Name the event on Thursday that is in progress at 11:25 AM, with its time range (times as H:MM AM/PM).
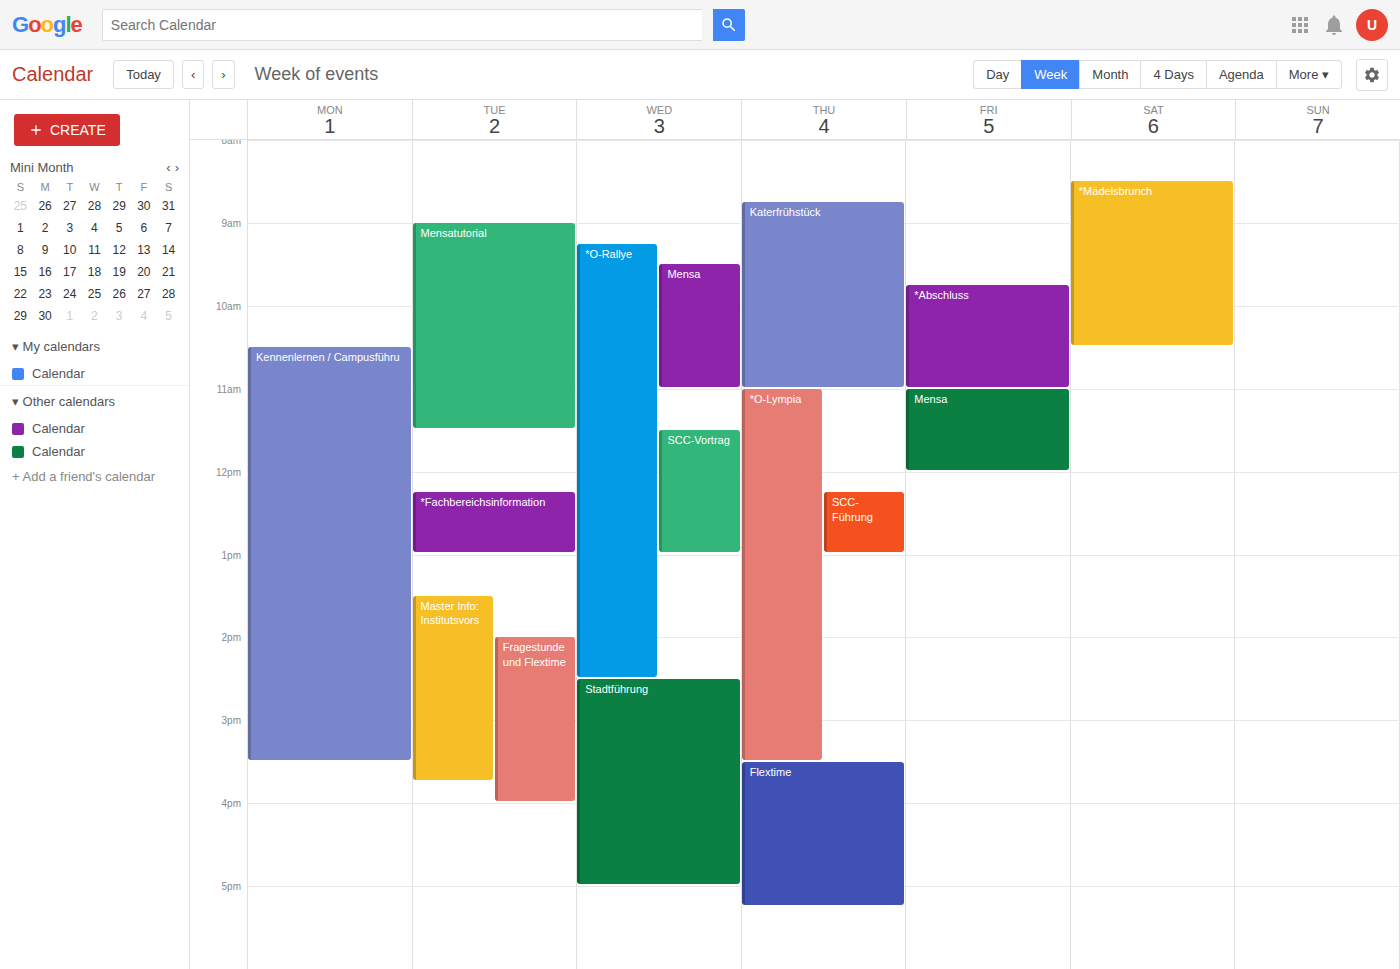
"*O-Lympia", 11:00 AM to 3:30 PM